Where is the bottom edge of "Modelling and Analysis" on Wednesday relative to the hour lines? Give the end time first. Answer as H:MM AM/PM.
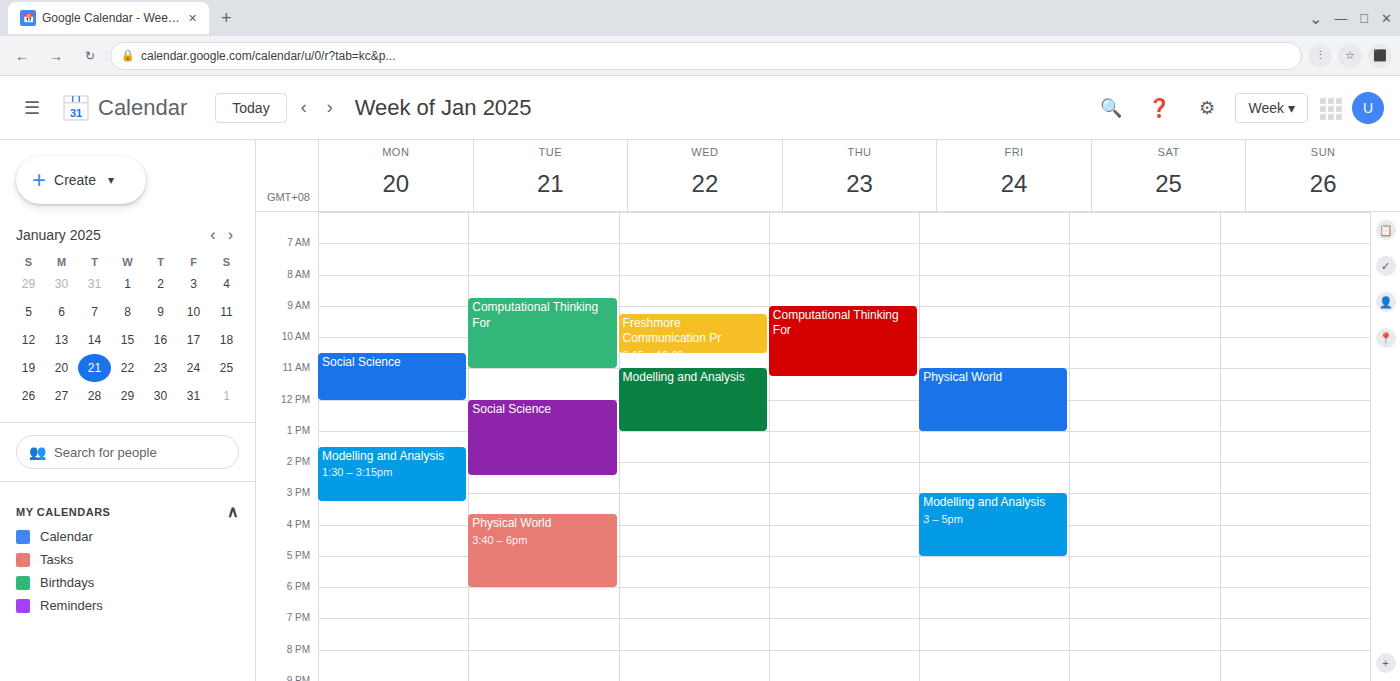
1:00 PM -- exactly on the 1 PM line.